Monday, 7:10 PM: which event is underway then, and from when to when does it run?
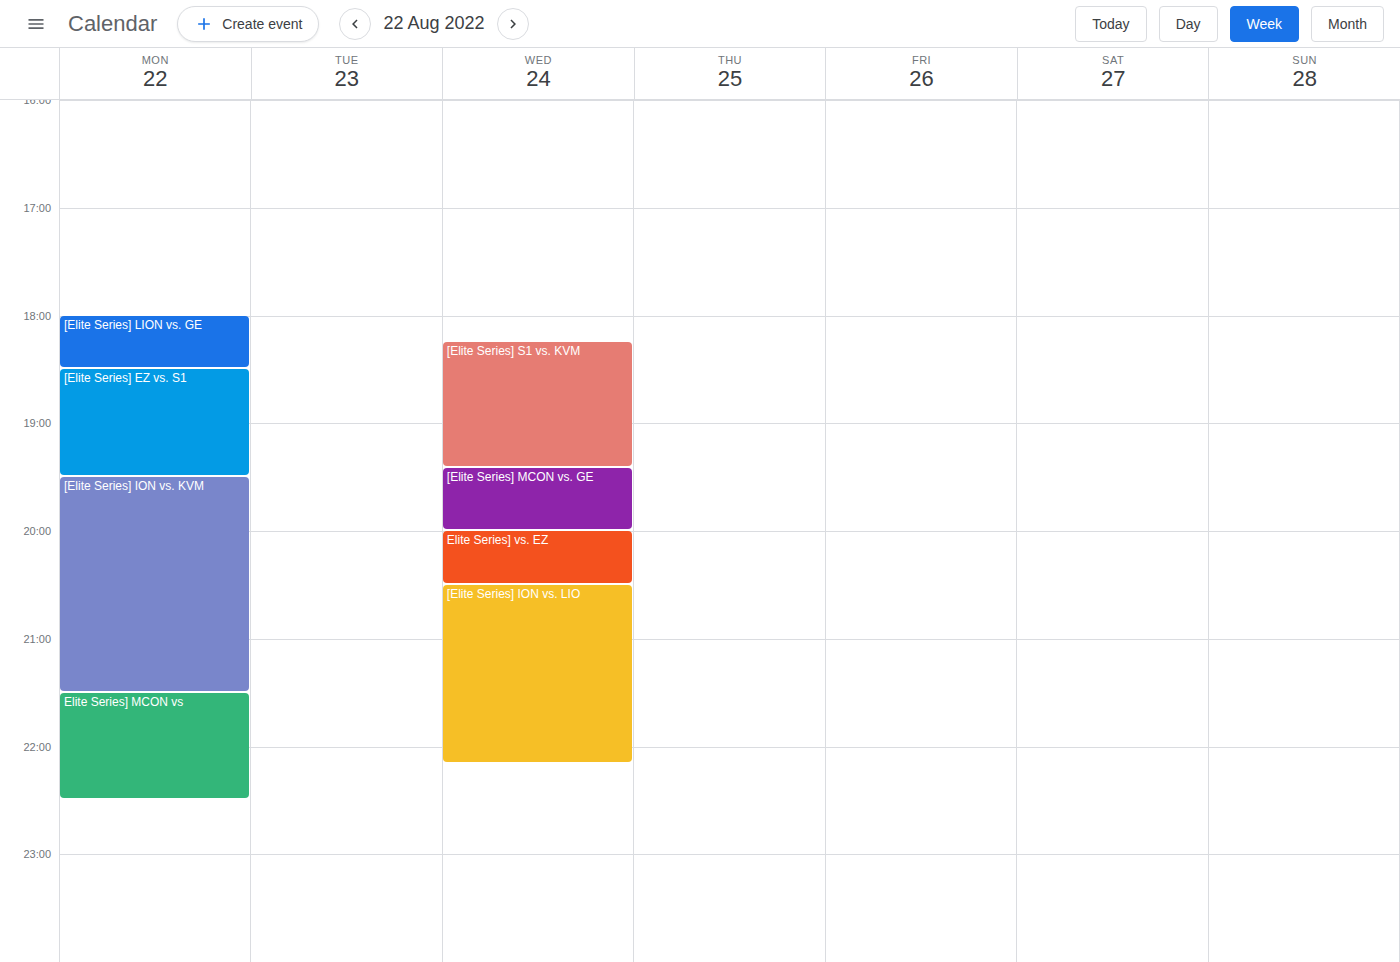
"[Elite Series] EZ vs. S1", 6:30 PM to 7:30 PM